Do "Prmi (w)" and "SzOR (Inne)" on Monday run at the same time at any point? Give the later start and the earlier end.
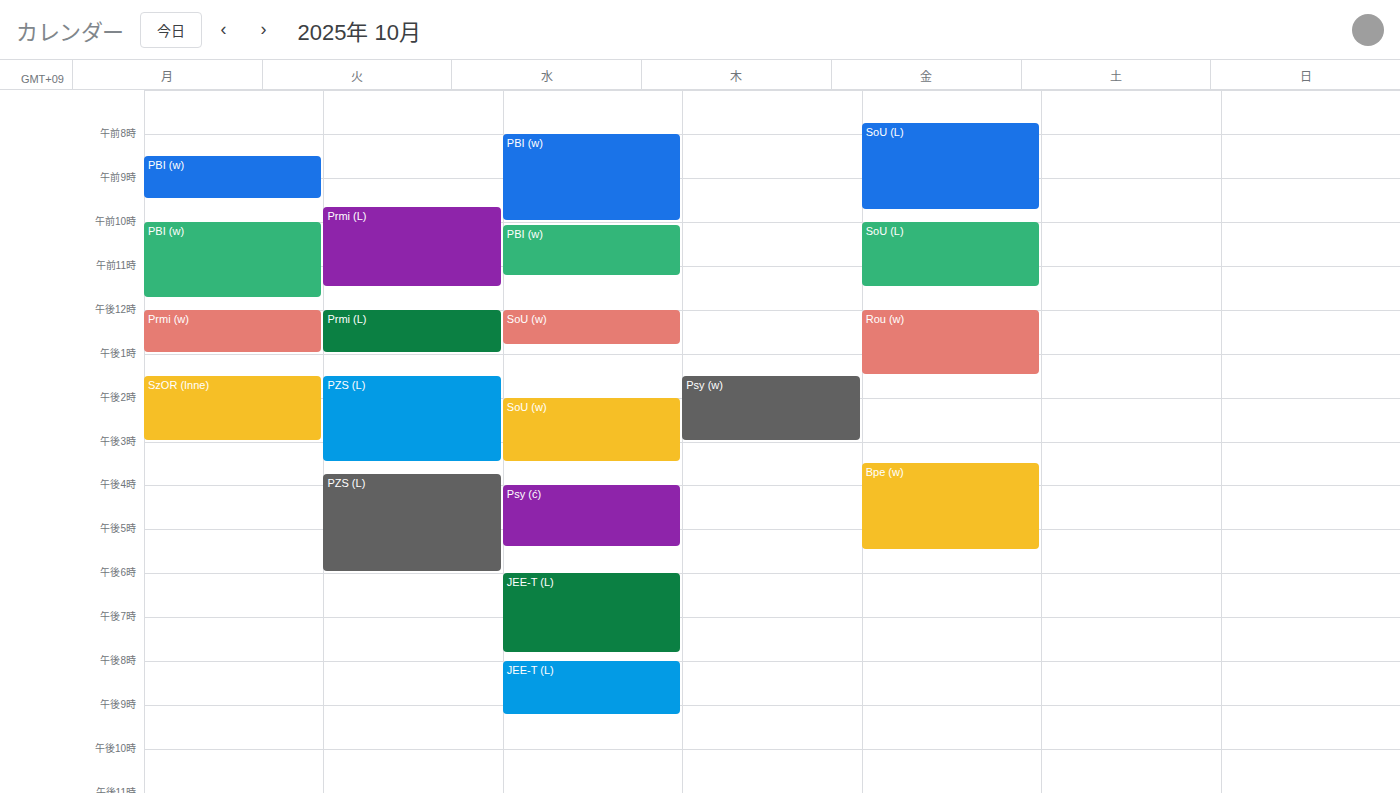
"Prmi (w)" ends at 1:00 PM and "SzOR (Inne)" starts at 1:30 PM -- no overlap.